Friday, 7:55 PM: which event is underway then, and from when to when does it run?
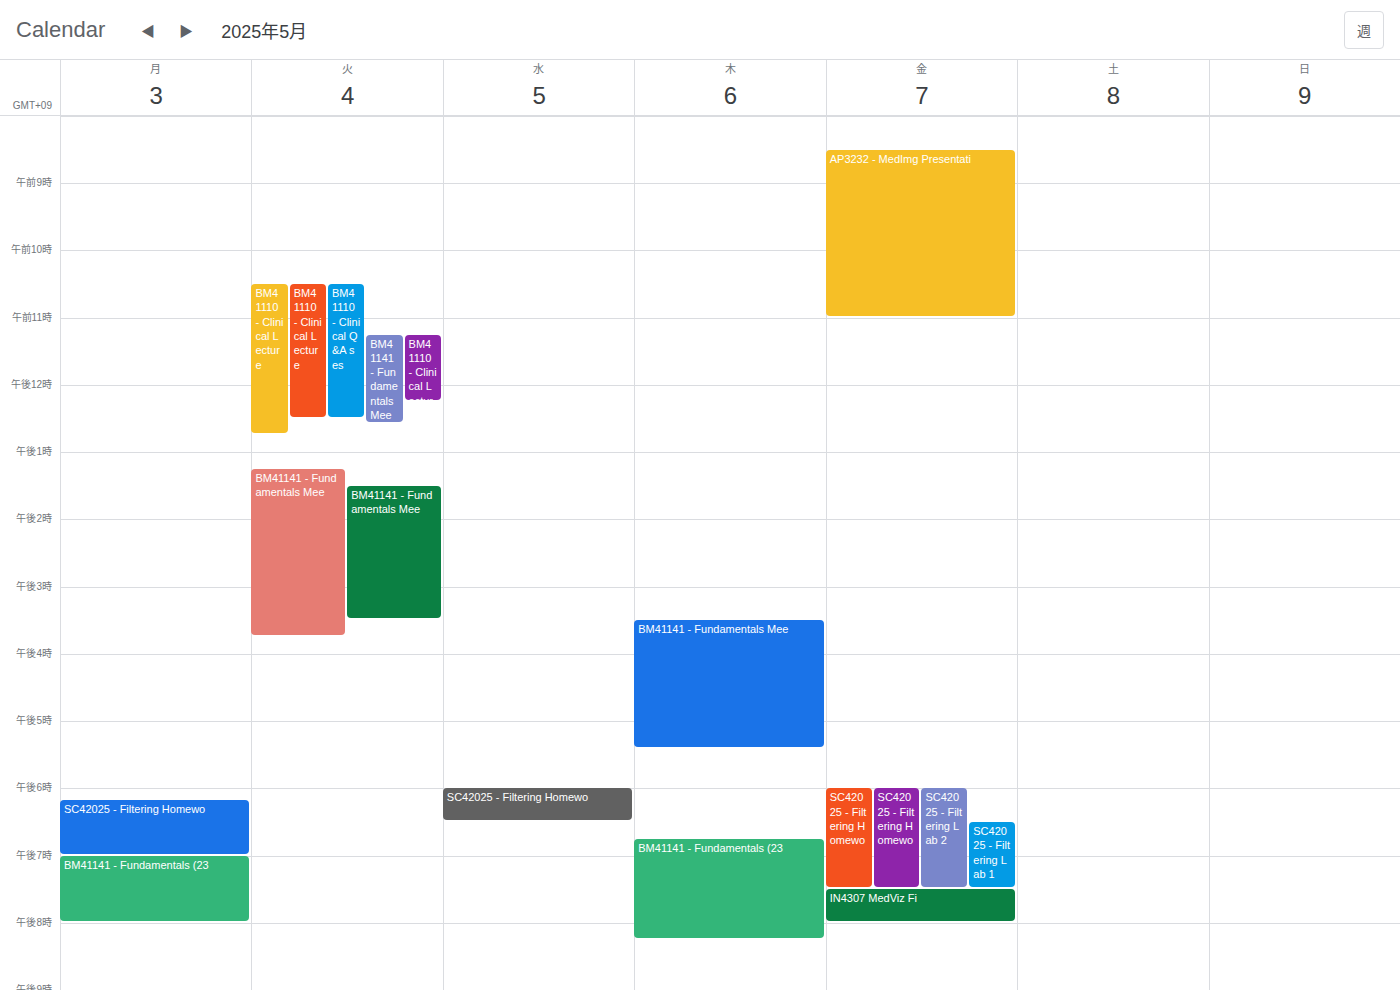
"IN4307 MedViz Fi", 7:30 PM to 8:00 PM